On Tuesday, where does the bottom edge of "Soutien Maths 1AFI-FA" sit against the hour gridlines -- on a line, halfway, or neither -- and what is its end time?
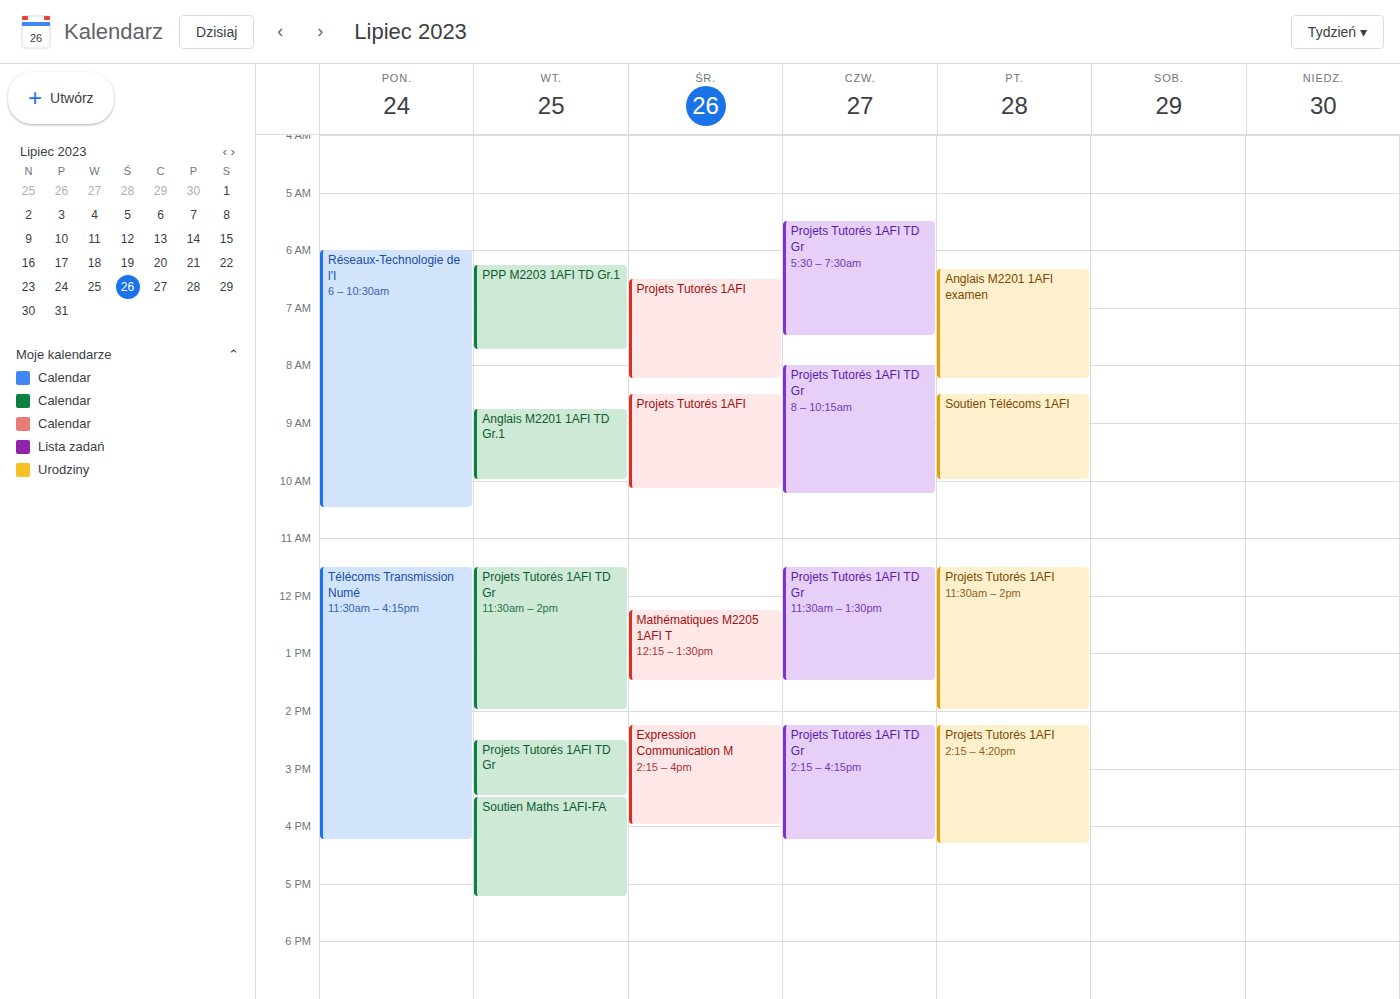
5:15 PM -- neither: a quarter of the way from the 5 PM line to the 6 PM line.